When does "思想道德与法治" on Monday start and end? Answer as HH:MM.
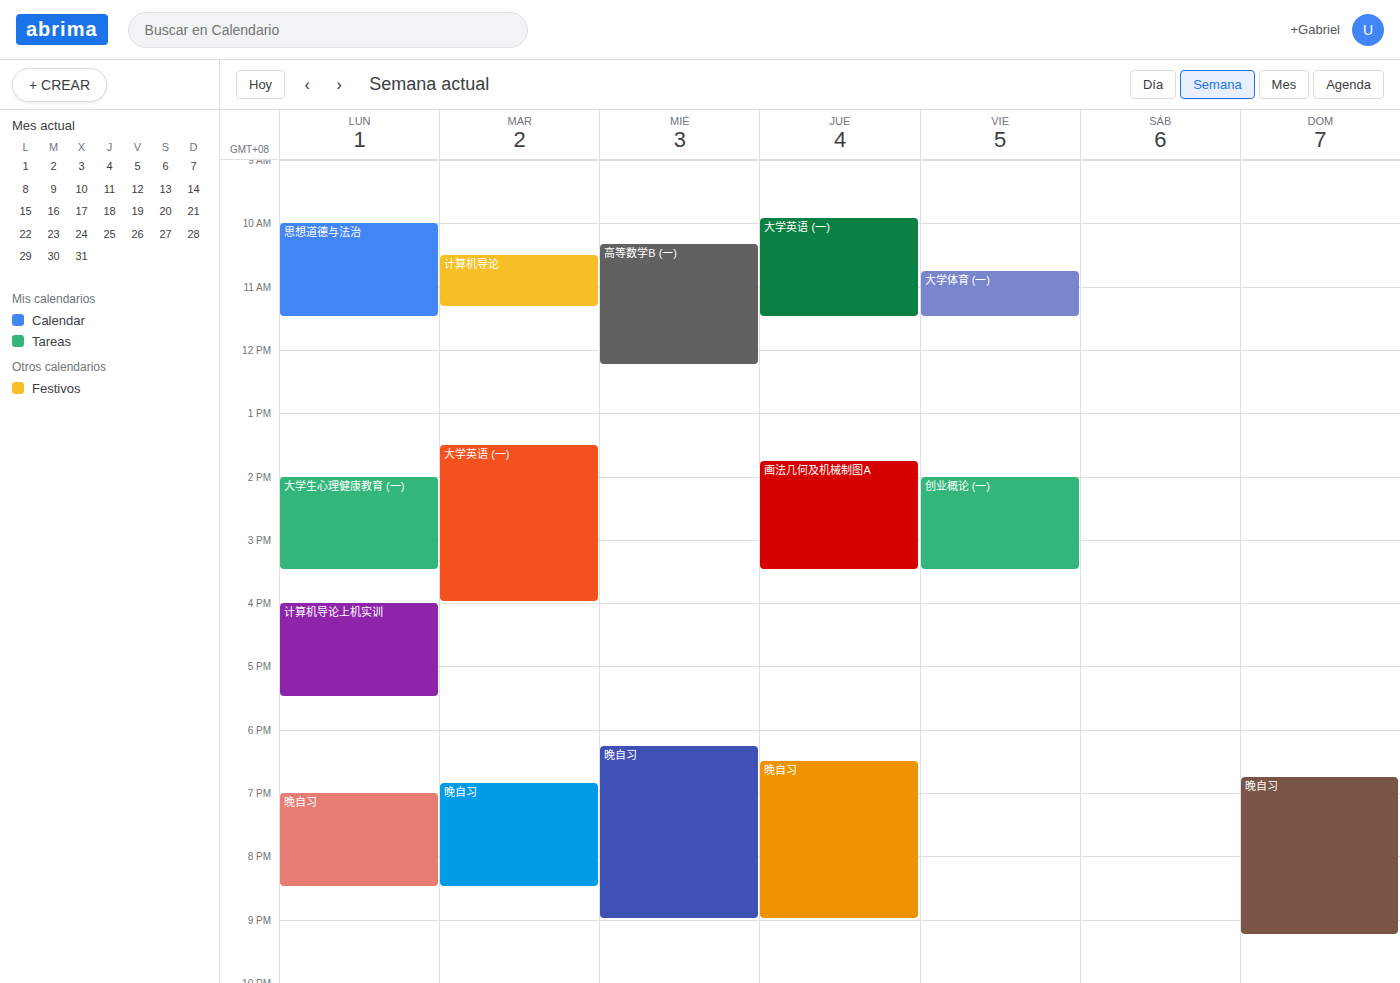
10:00 to 11:30